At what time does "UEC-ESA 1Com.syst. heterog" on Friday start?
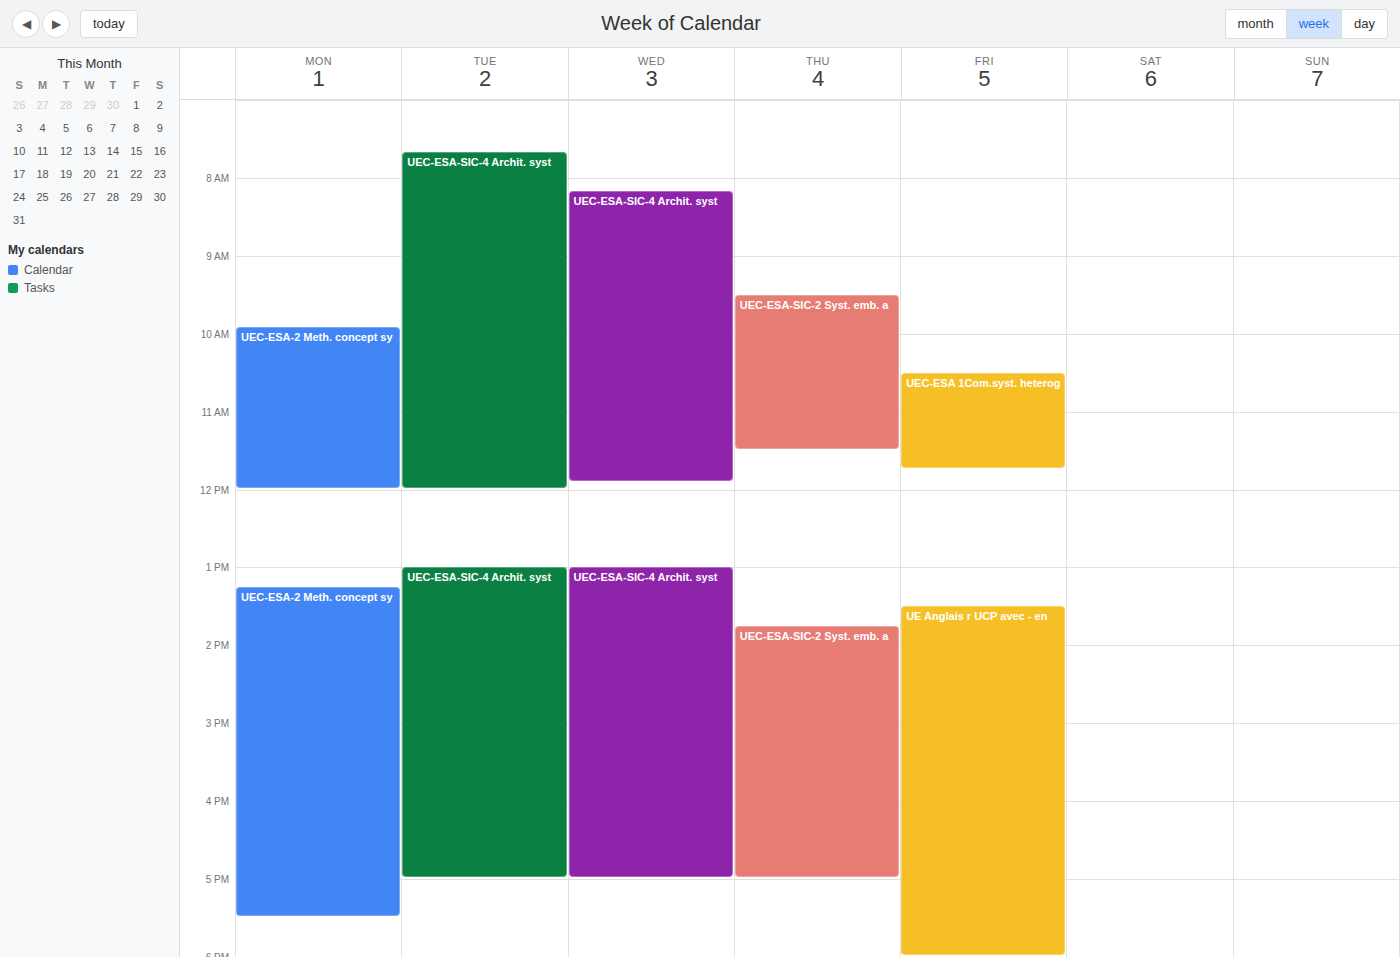
10:30 AM